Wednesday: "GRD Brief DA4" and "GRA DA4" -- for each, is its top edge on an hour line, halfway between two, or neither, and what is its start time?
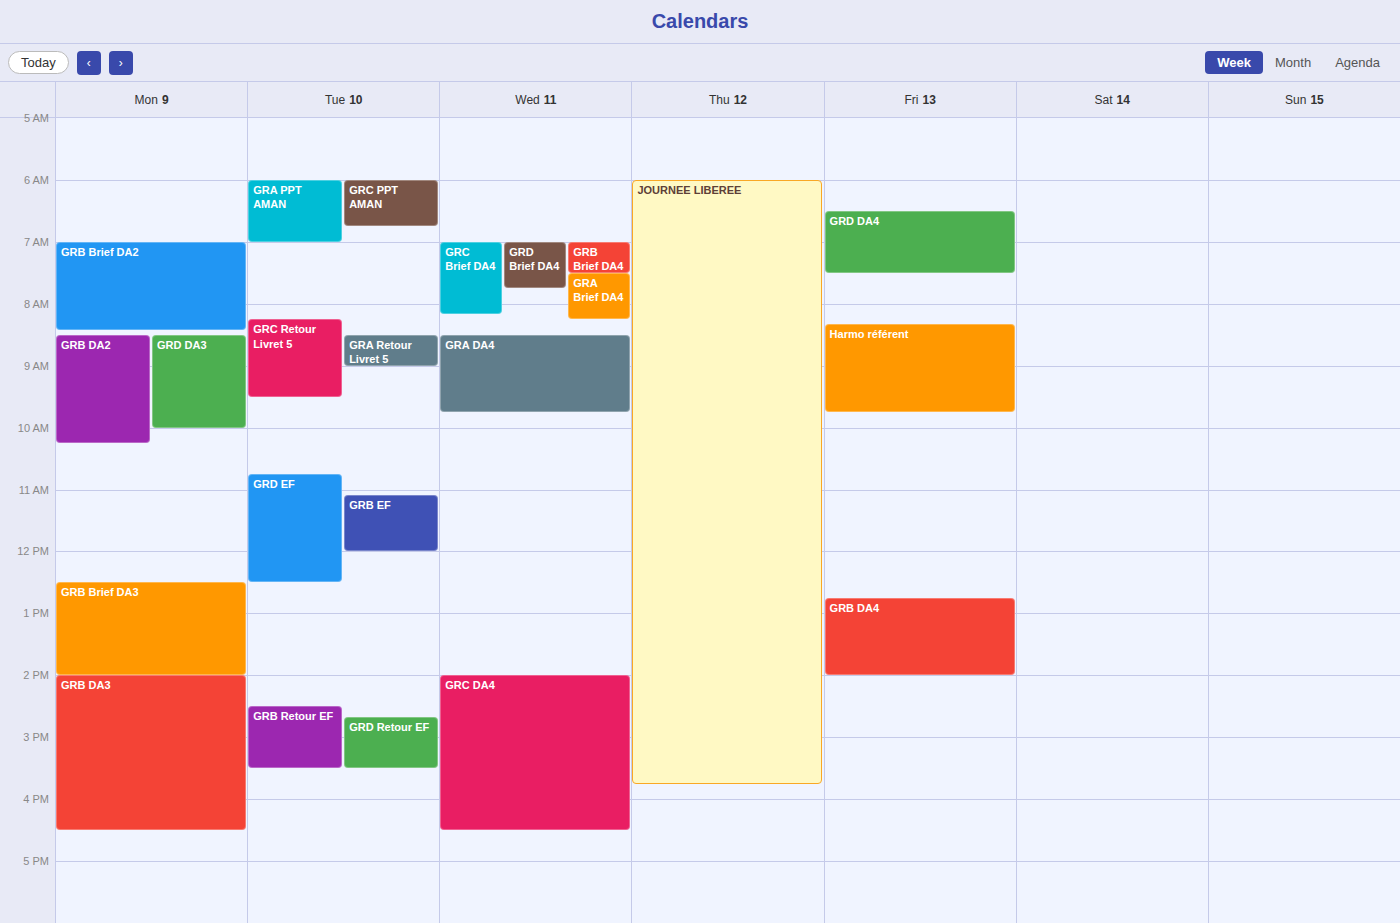
"GRD Brief DA4": 7:00 AM, exactly on the 7 AM line. "GRA DA4": 8:30 AM, halfway between the 8 AM and 9 AM lines.